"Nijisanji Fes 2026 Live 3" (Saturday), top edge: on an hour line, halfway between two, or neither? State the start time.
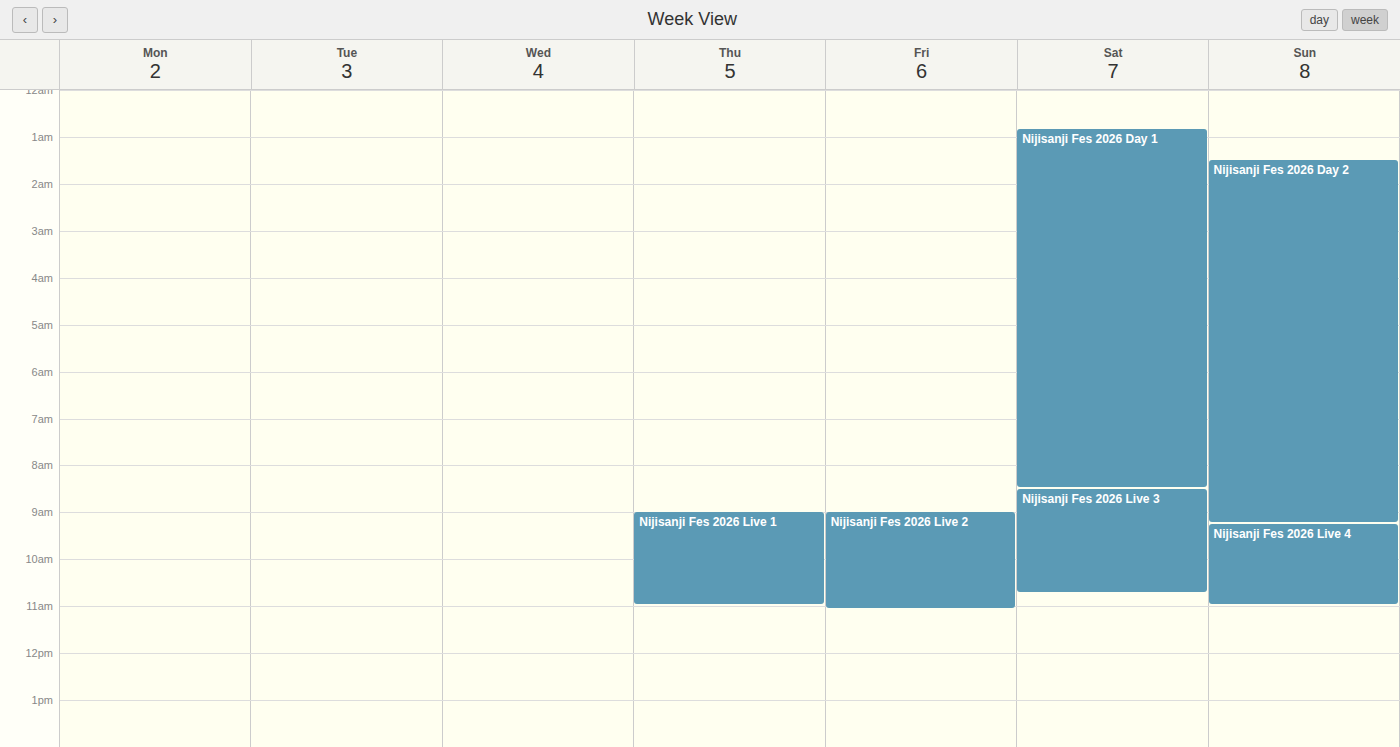
8:30 AM -- halfway between the 8 AM and 9 AM lines.